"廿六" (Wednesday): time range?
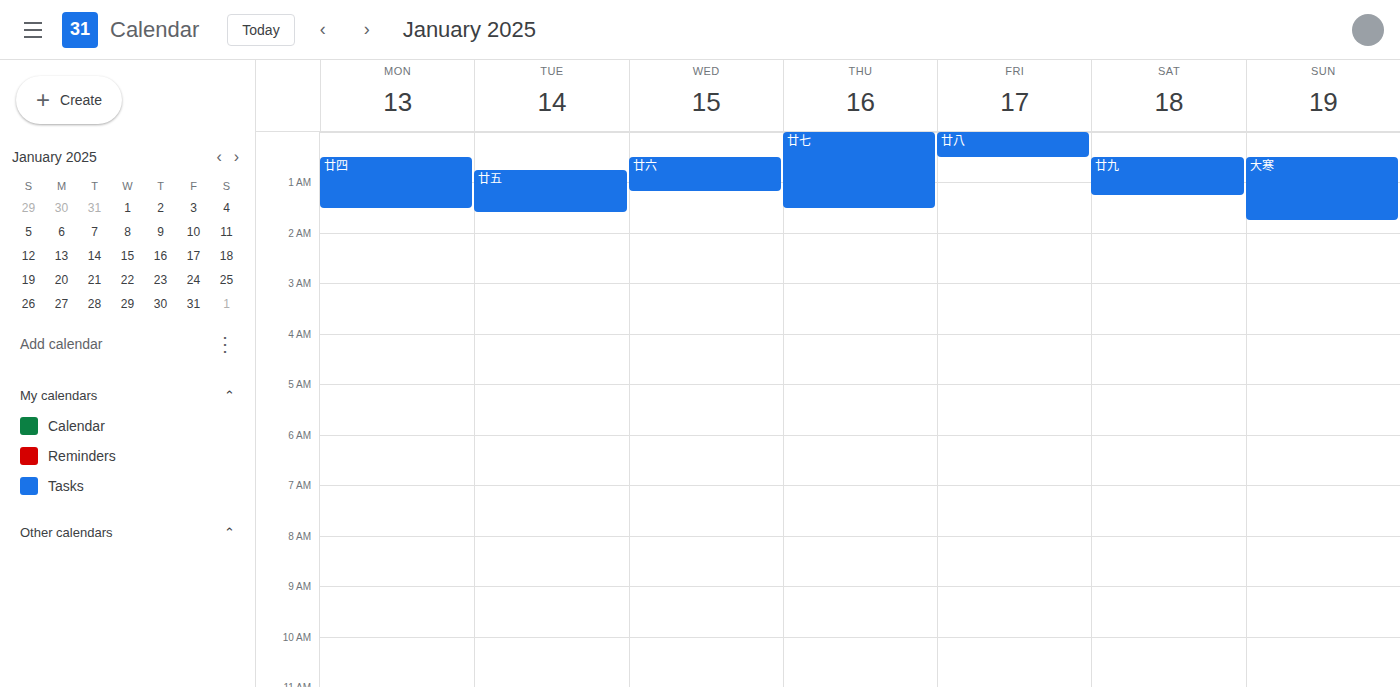
12:30 AM to 1:10 AM